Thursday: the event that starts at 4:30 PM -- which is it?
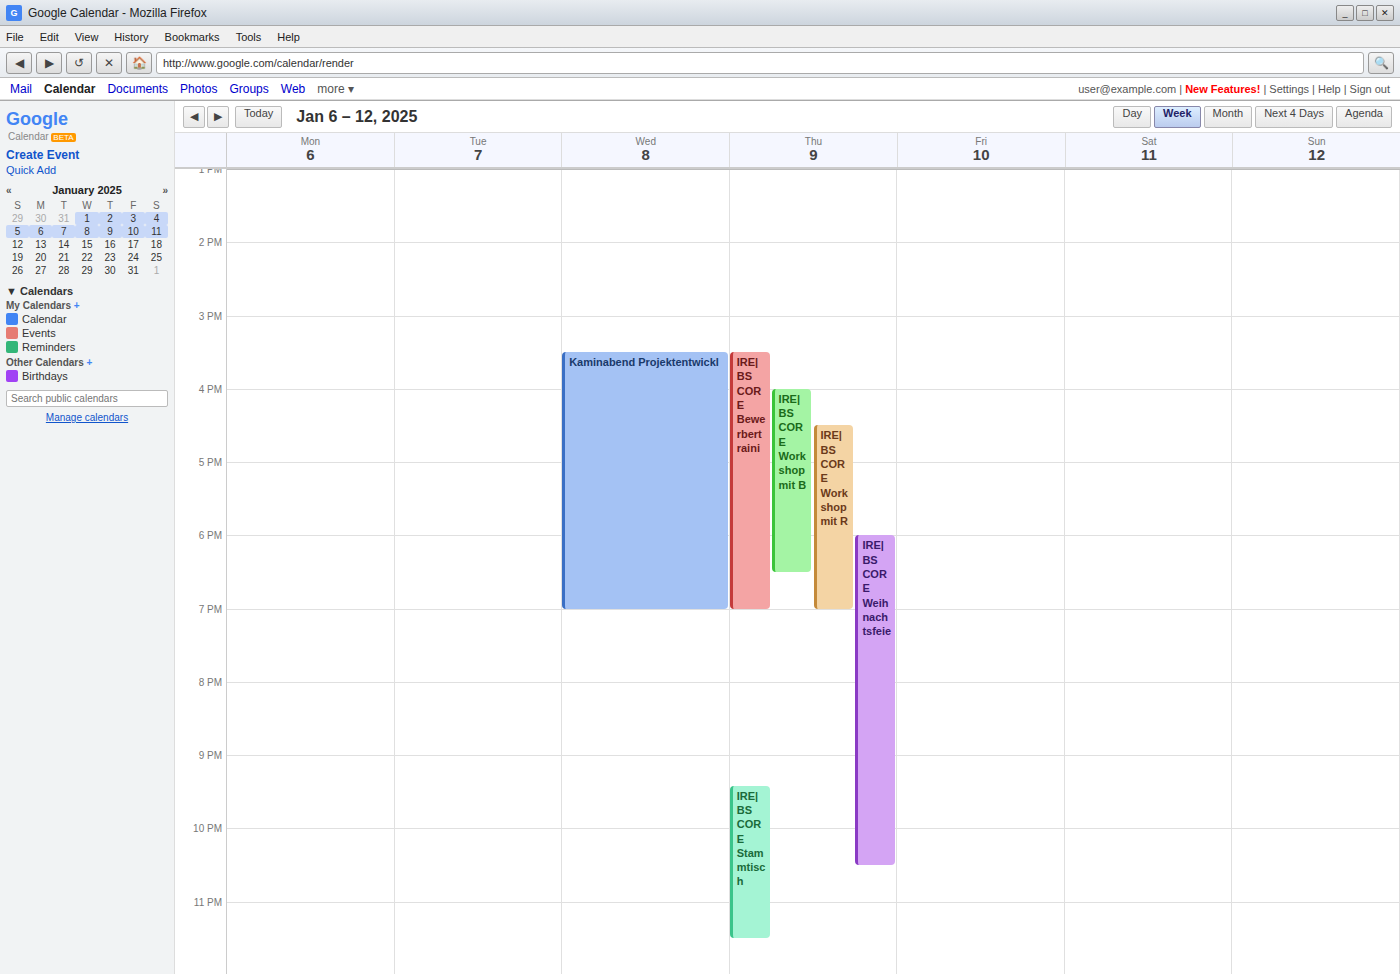
"IRE|BS CORE Workshop mit R"